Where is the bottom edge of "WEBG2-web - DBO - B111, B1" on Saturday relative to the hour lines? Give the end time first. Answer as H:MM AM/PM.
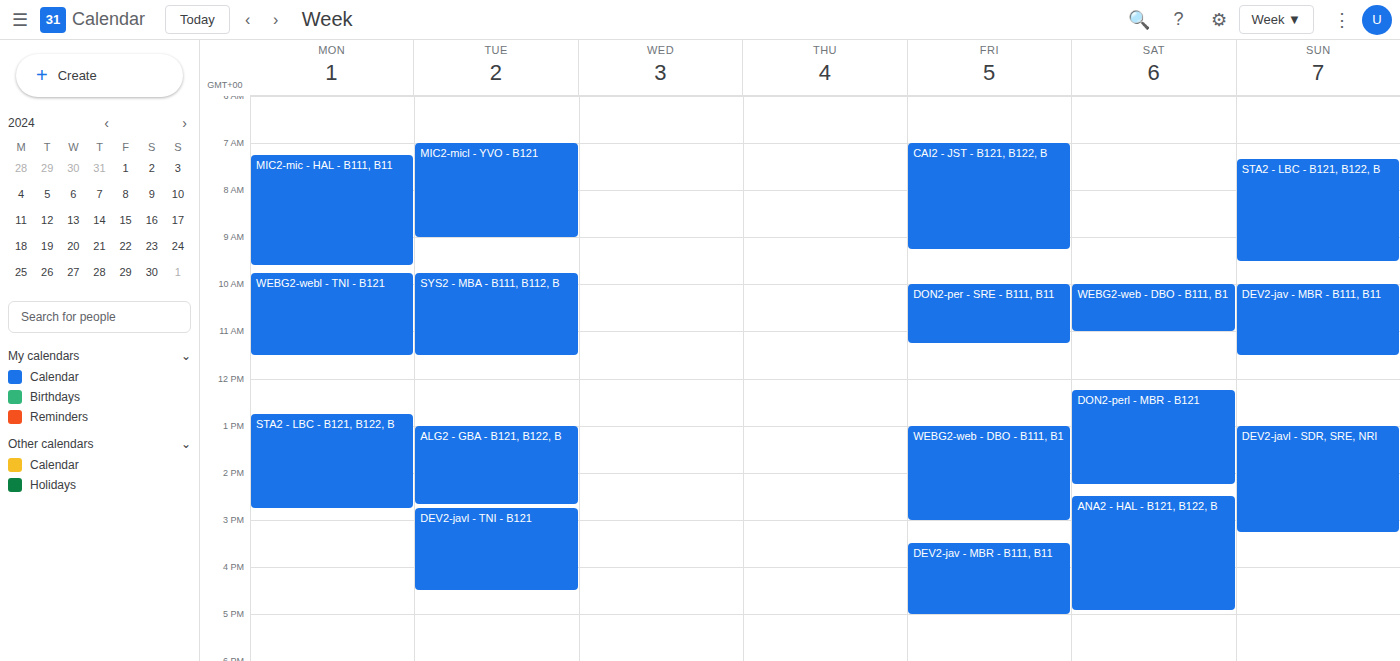
11:00 AM -- exactly on the 11 AM line.